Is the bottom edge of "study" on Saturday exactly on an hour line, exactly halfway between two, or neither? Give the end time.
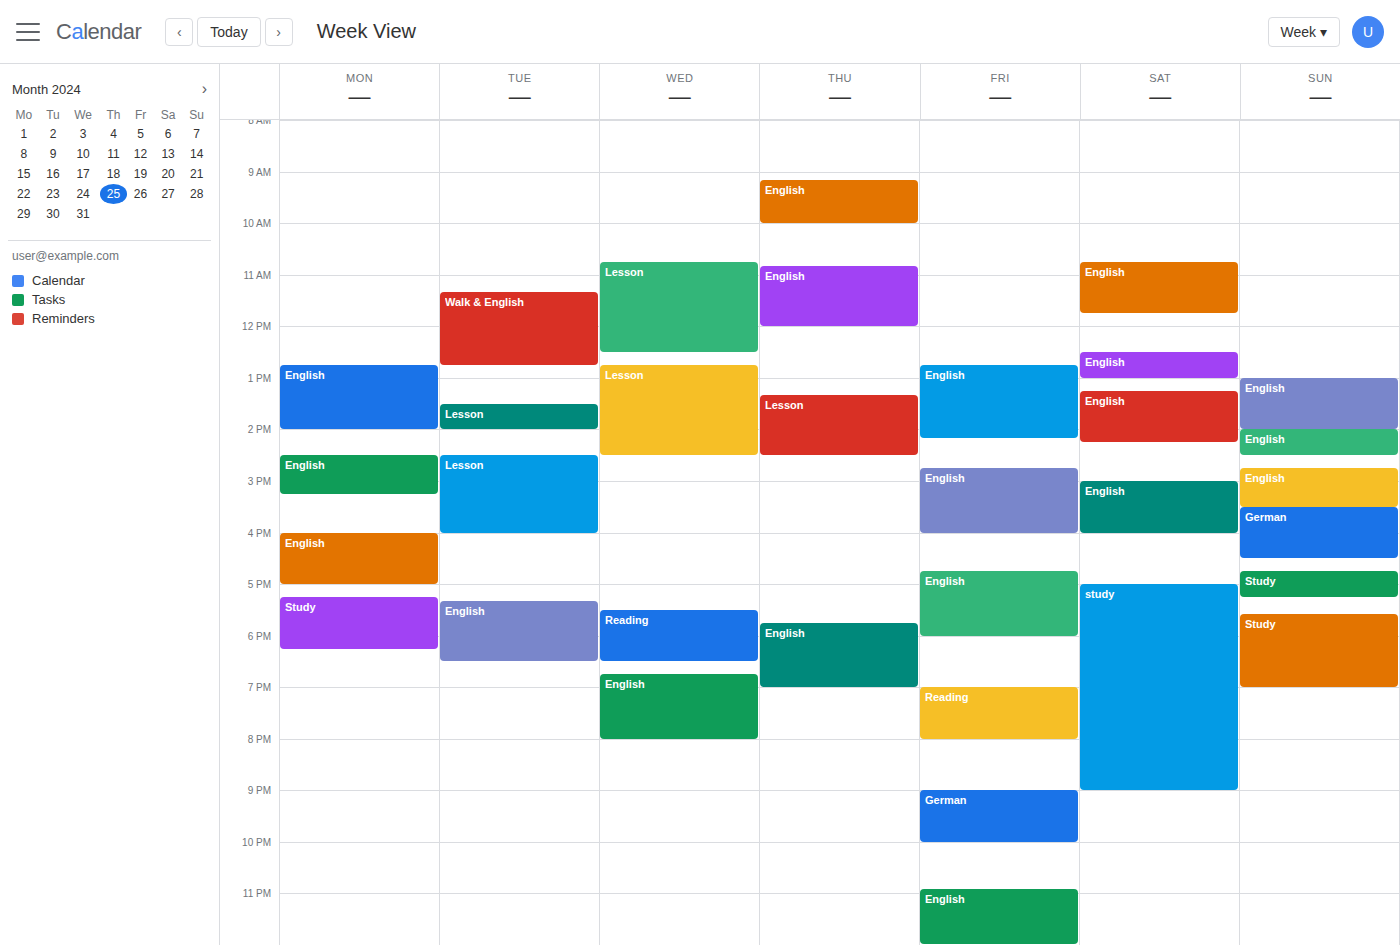
9:00 PM -- exactly on the 9 PM line.